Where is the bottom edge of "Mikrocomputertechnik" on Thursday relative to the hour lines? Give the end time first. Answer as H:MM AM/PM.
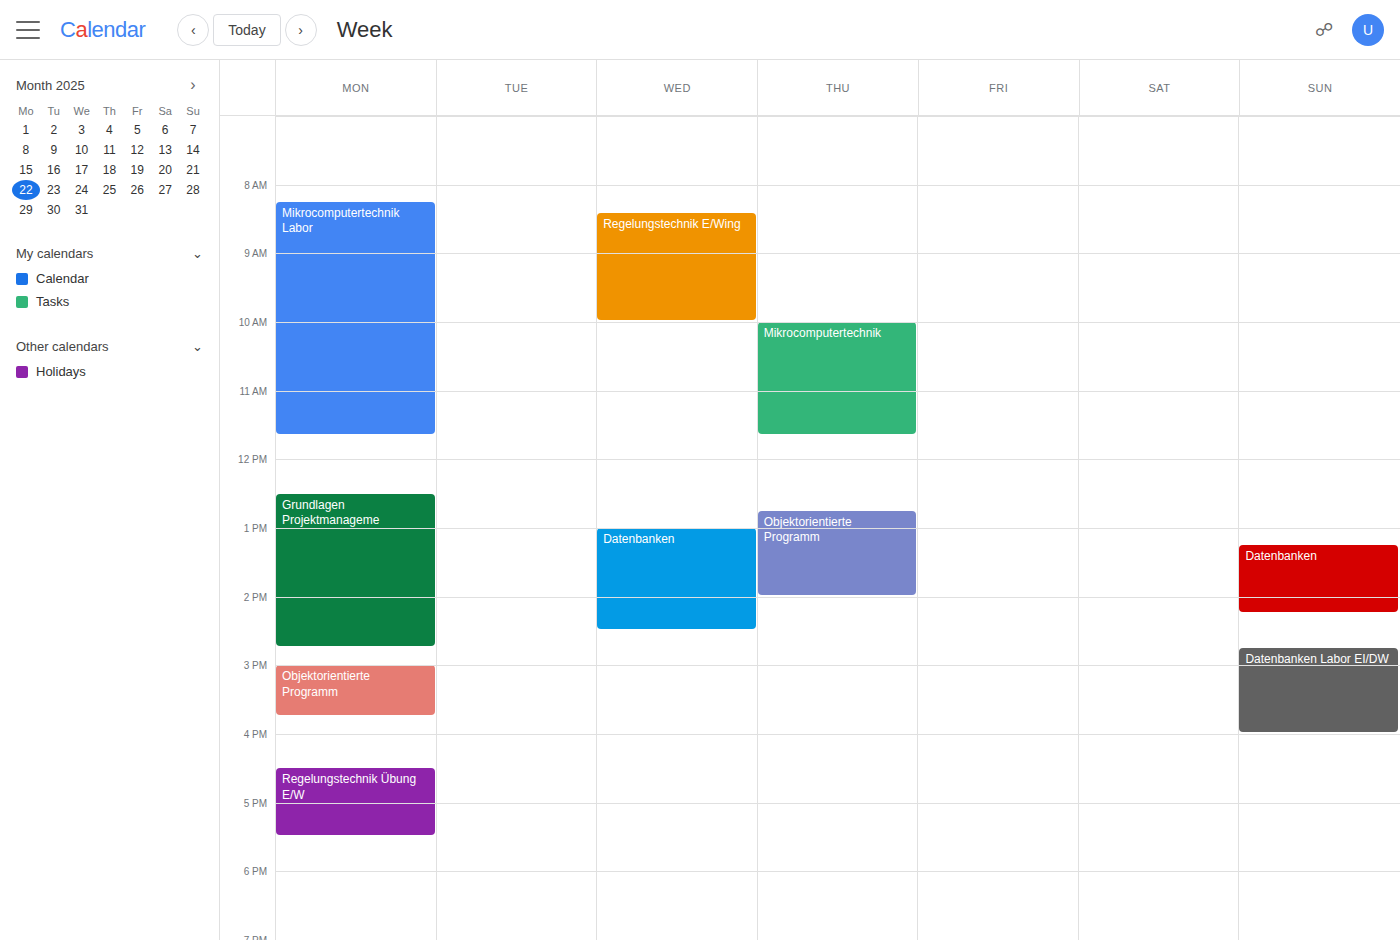
11:40 AM -- neither: 40 minutes below the 11 AM line and 20 minutes above the 12 PM line.